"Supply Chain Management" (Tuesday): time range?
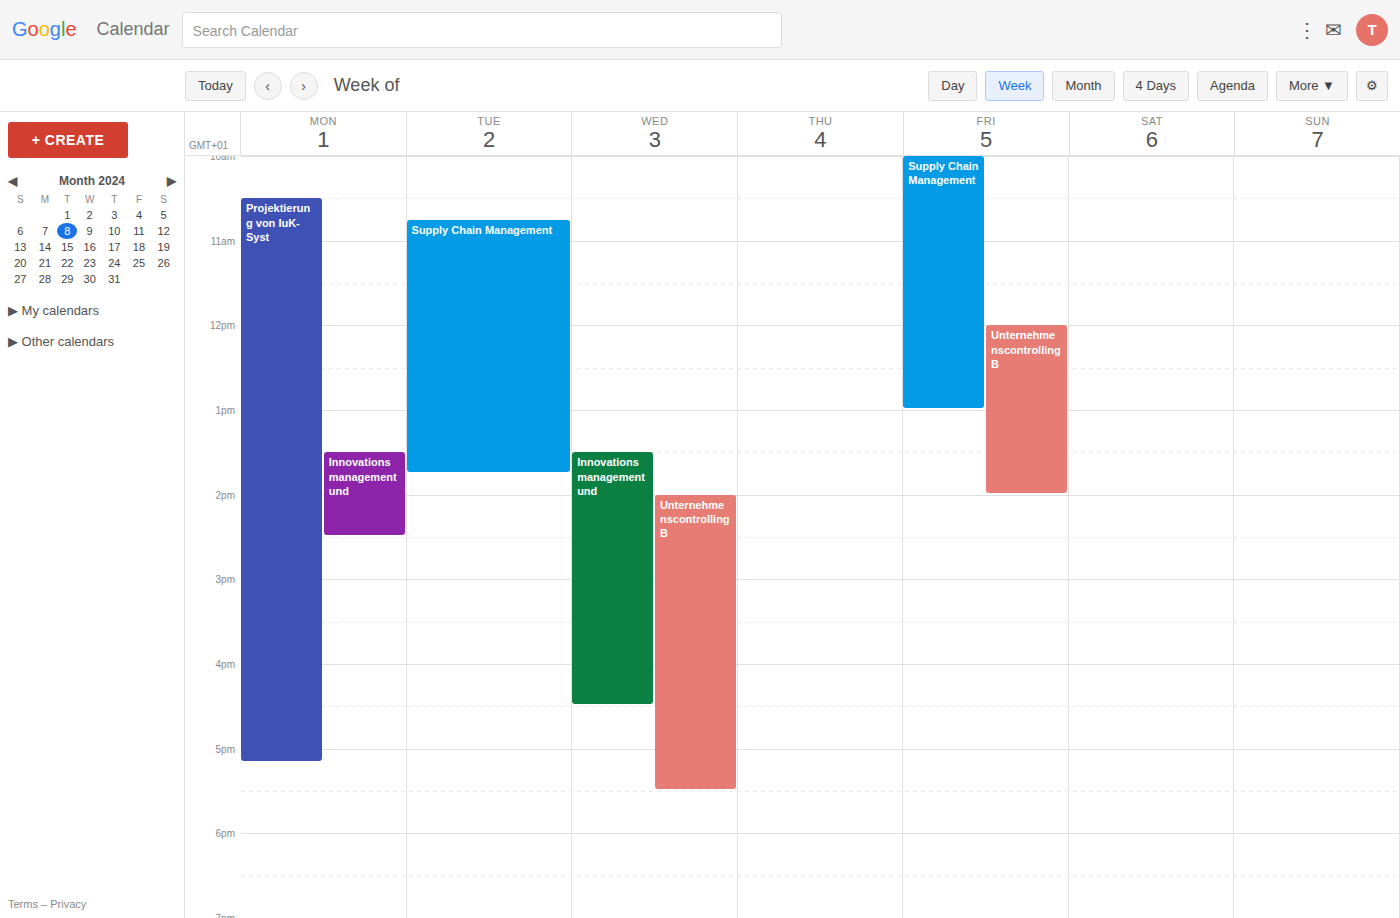
10:45 AM to 1:45 PM